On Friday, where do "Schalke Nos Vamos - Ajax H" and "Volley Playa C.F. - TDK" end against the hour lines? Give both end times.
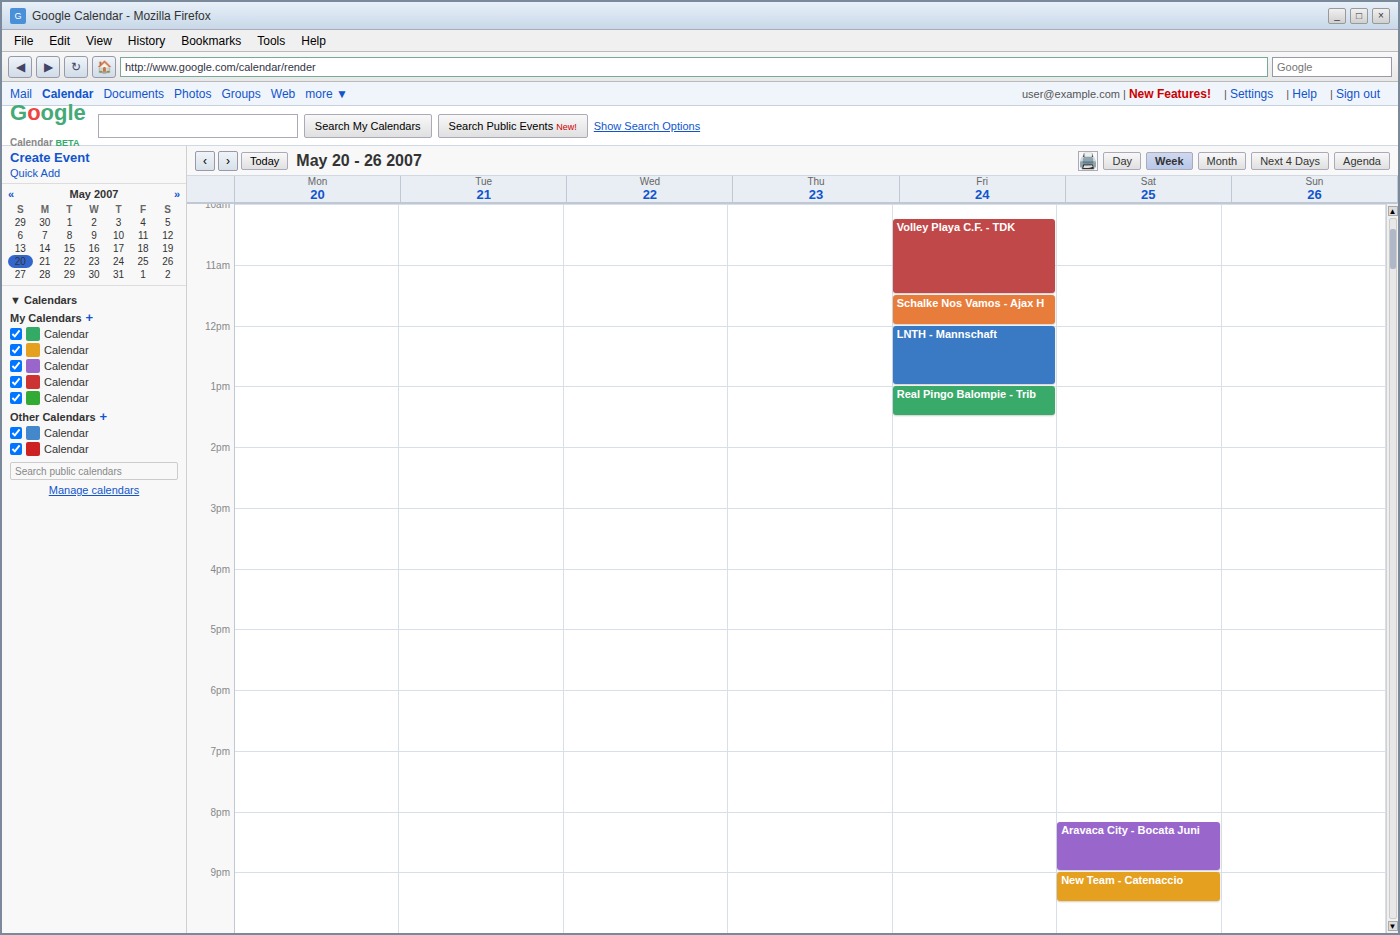
"Schalke Nos Vamos - Ajax H": 12:00 PM, exactly on the 12 PM line. "Volley Playa C.F. - TDK": 11:30 AM, halfway between the 11 AM and 12 PM lines.